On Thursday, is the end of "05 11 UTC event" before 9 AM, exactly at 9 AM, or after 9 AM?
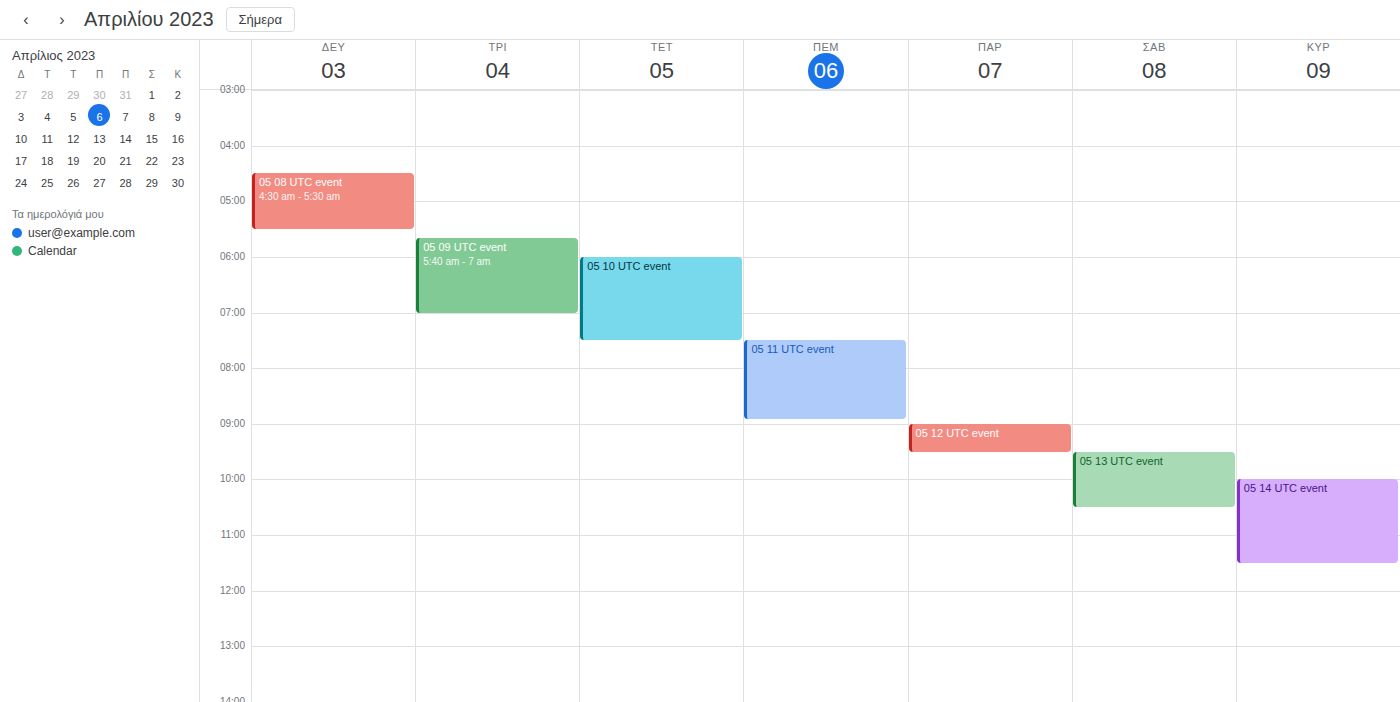
8:55 AM -- before 9 AM, 5 minutes above the 9 AM line.